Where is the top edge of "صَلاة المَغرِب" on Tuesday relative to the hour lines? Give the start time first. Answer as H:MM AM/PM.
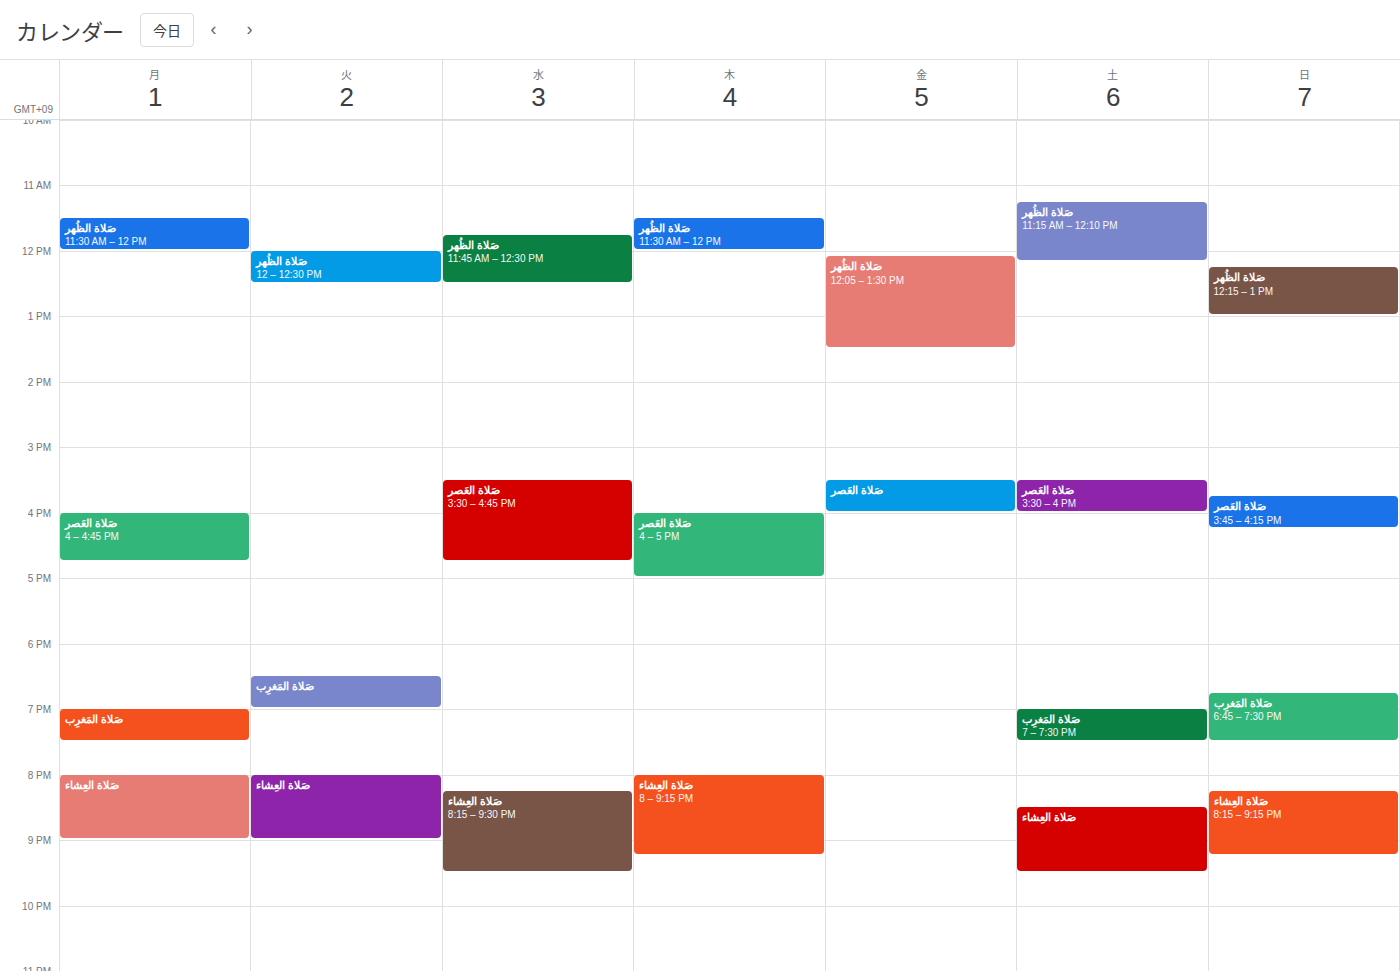
6:30 PM -- halfway between the 6 PM and 7 PM lines.